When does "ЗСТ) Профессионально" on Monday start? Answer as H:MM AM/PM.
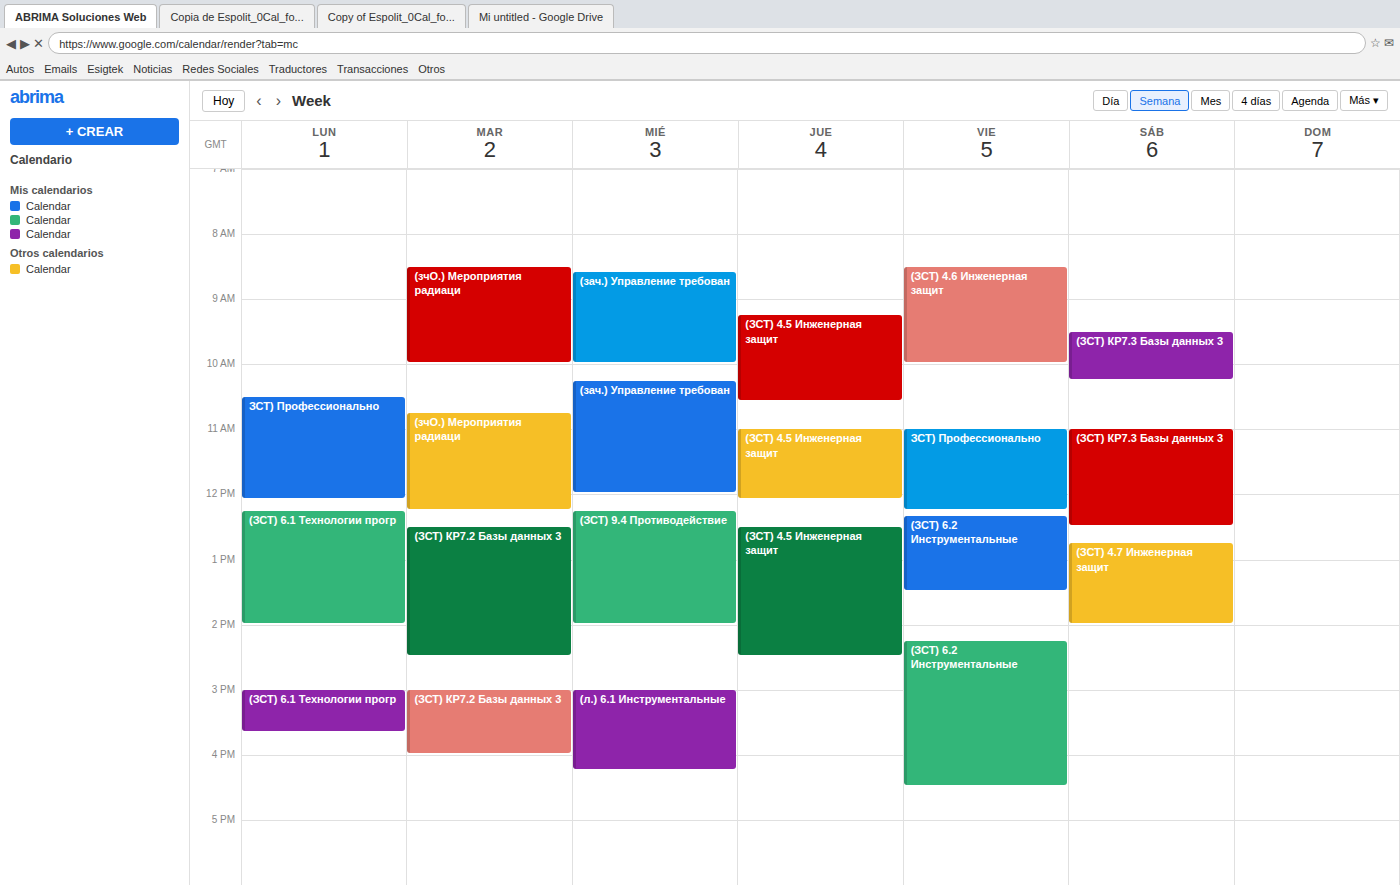
10:30 AM